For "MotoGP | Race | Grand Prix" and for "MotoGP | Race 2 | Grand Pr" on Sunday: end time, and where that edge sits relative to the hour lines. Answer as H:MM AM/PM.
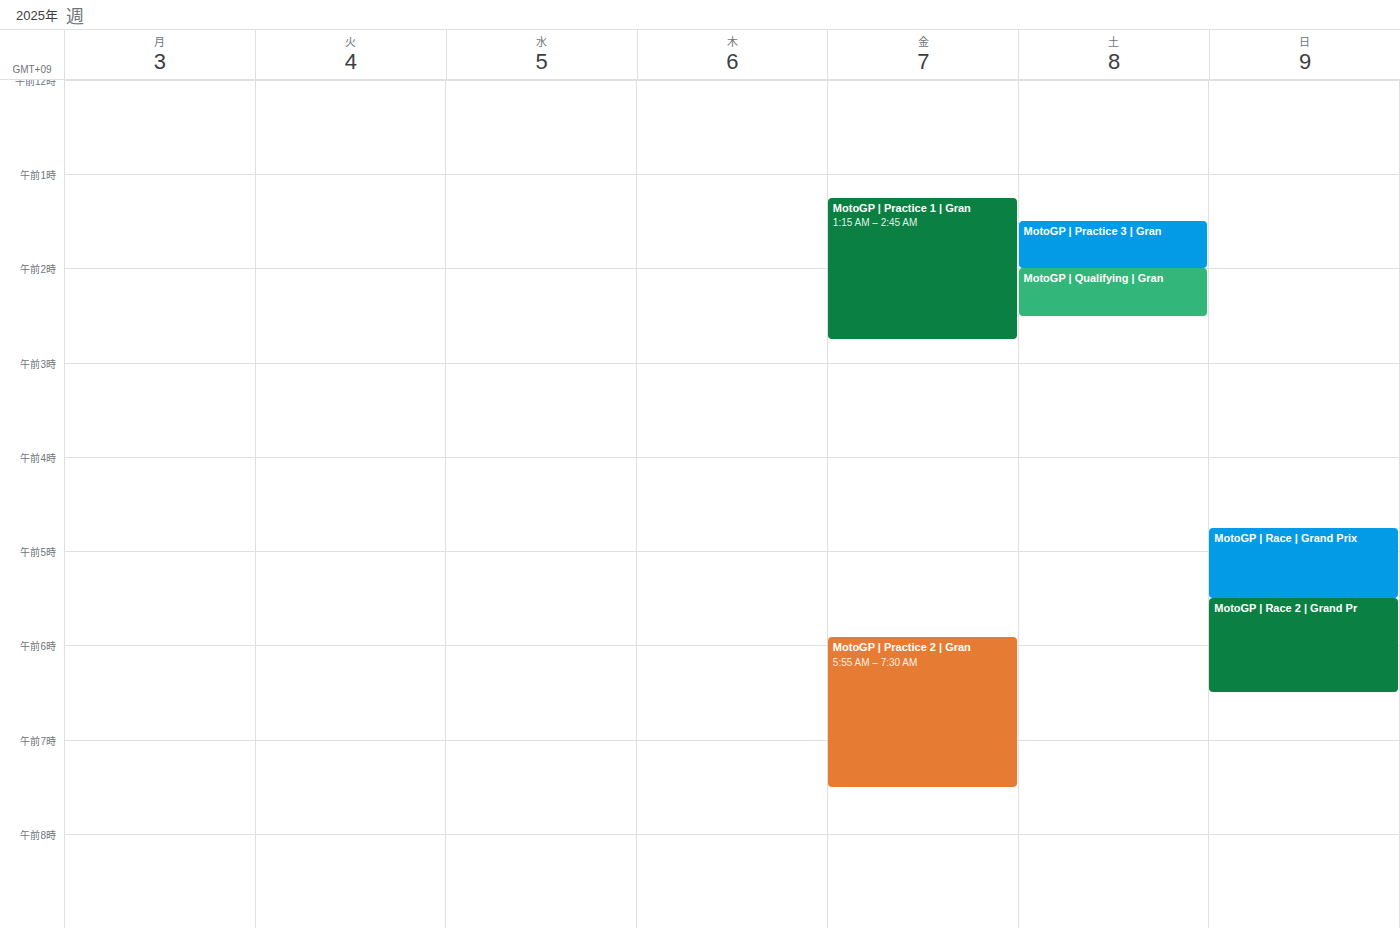
"MotoGP | Race | Grand Prix": 5:30 AM, halfway between the 5 AM and 6 AM lines. "MotoGP | Race 2 | Grand Pr": 6:30 AM, halfway between the 6 AM and 7 AM lines.